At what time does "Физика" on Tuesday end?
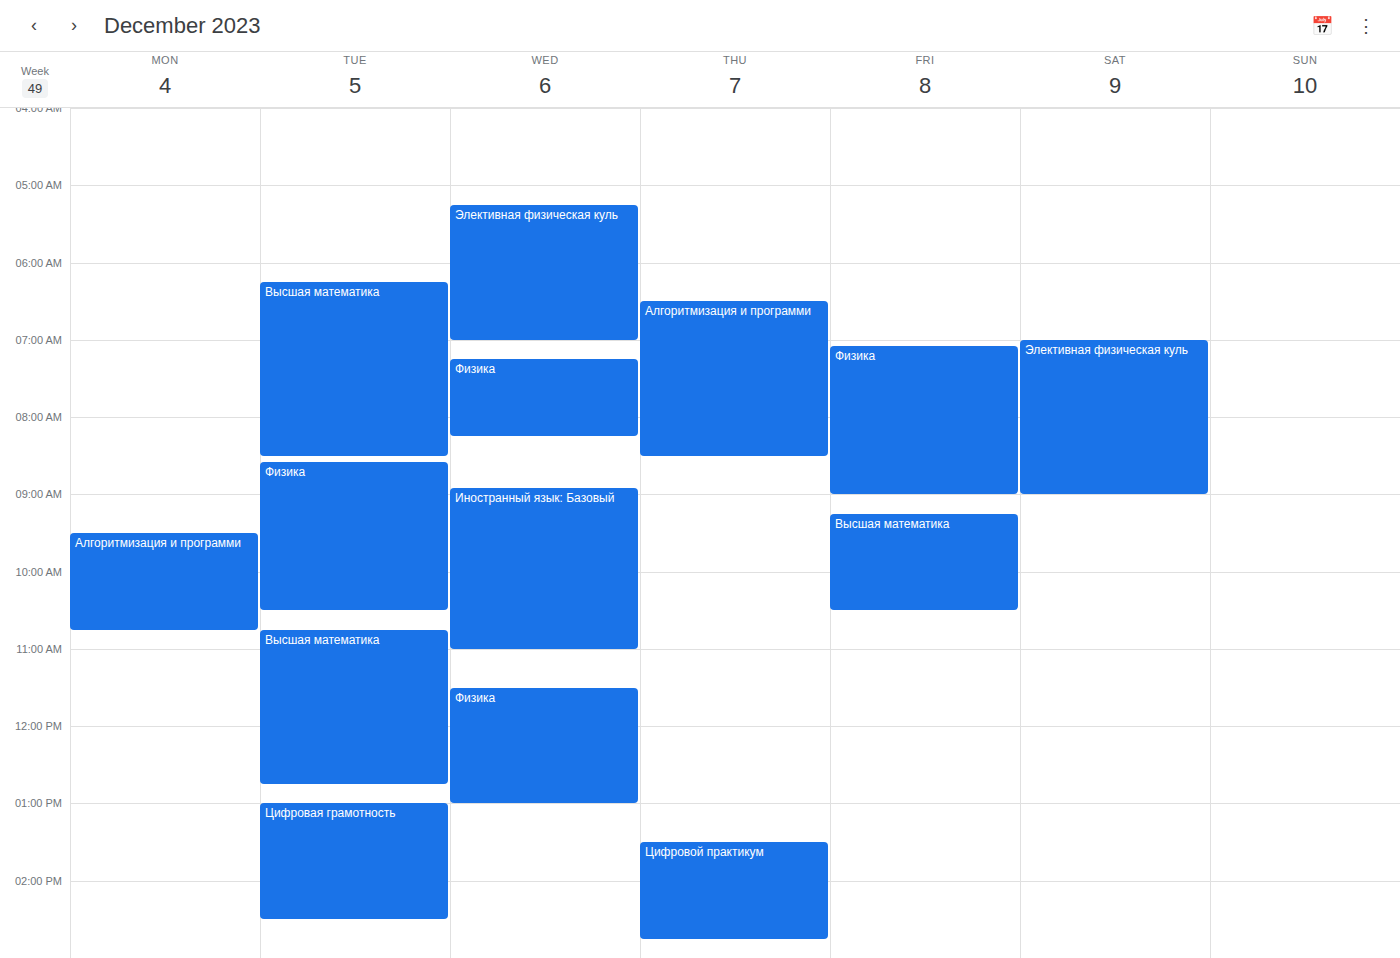
10:30 AM